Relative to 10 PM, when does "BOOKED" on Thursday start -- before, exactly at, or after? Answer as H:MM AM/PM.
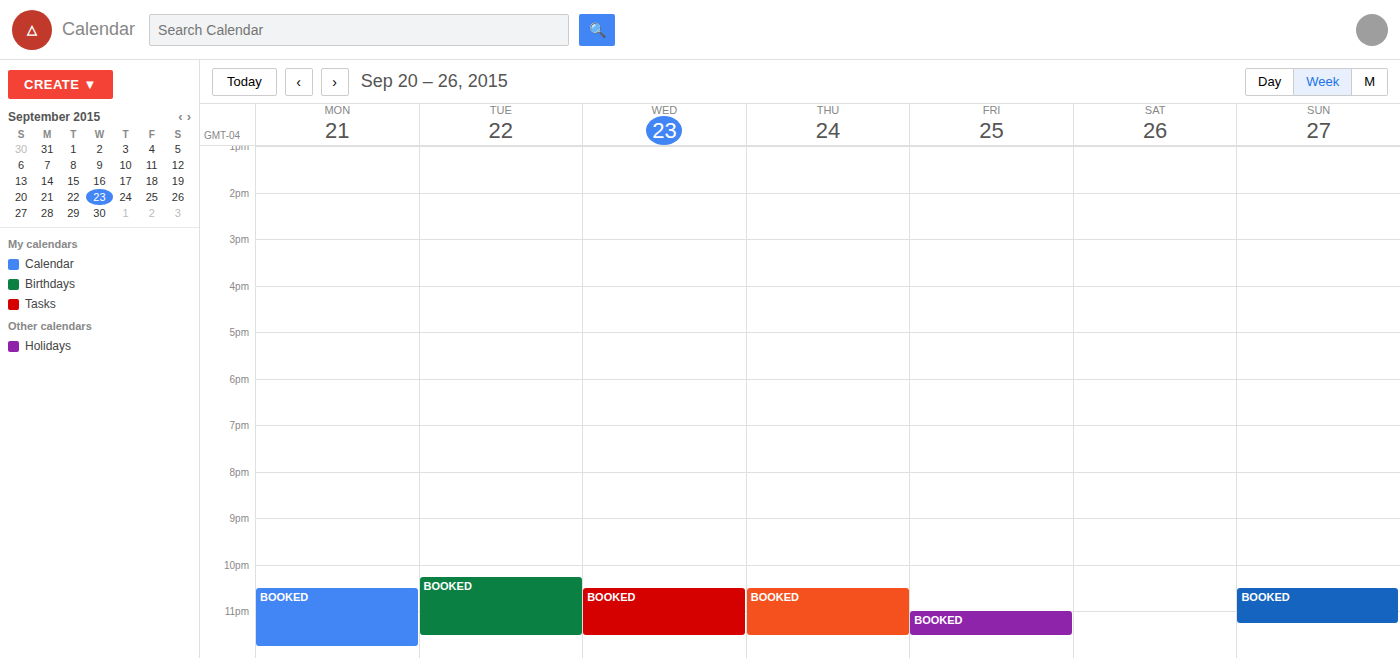
10:30 PM -- after 10 PM, 30 minutes below the 10 PM line.